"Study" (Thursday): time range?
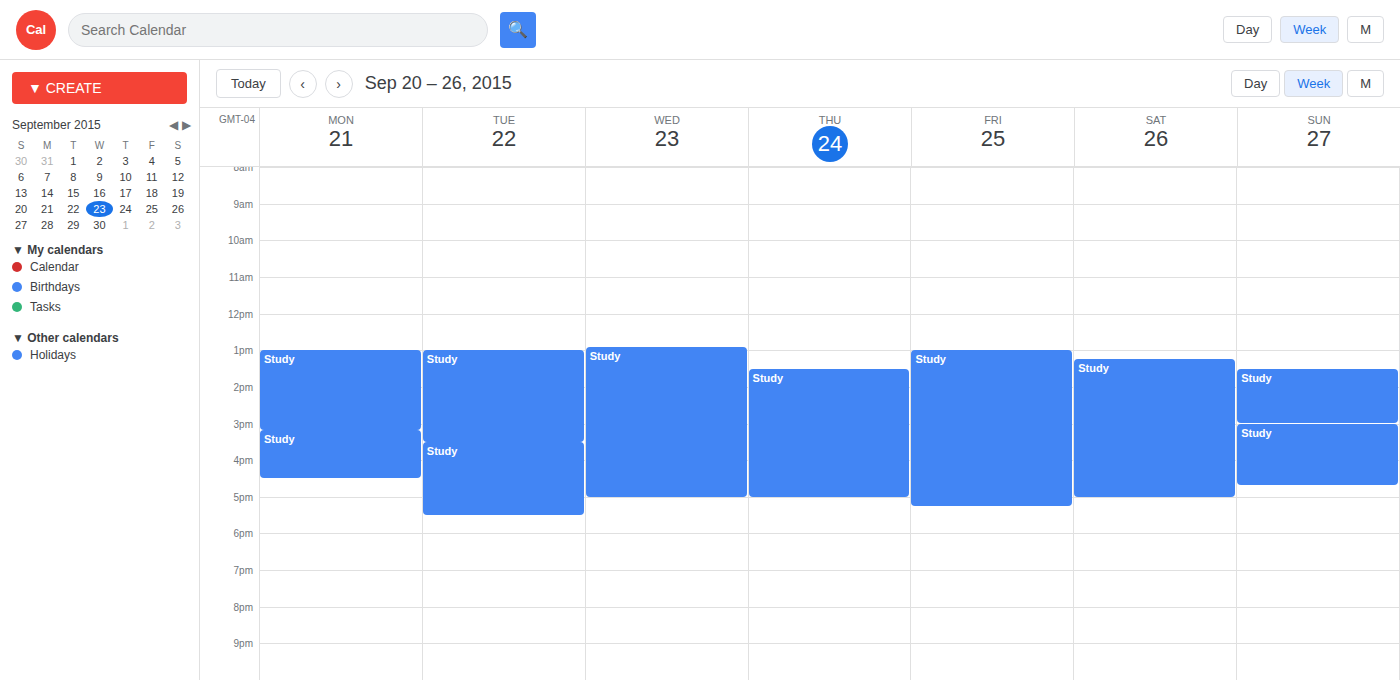
1:30 PM to 5:00 PM